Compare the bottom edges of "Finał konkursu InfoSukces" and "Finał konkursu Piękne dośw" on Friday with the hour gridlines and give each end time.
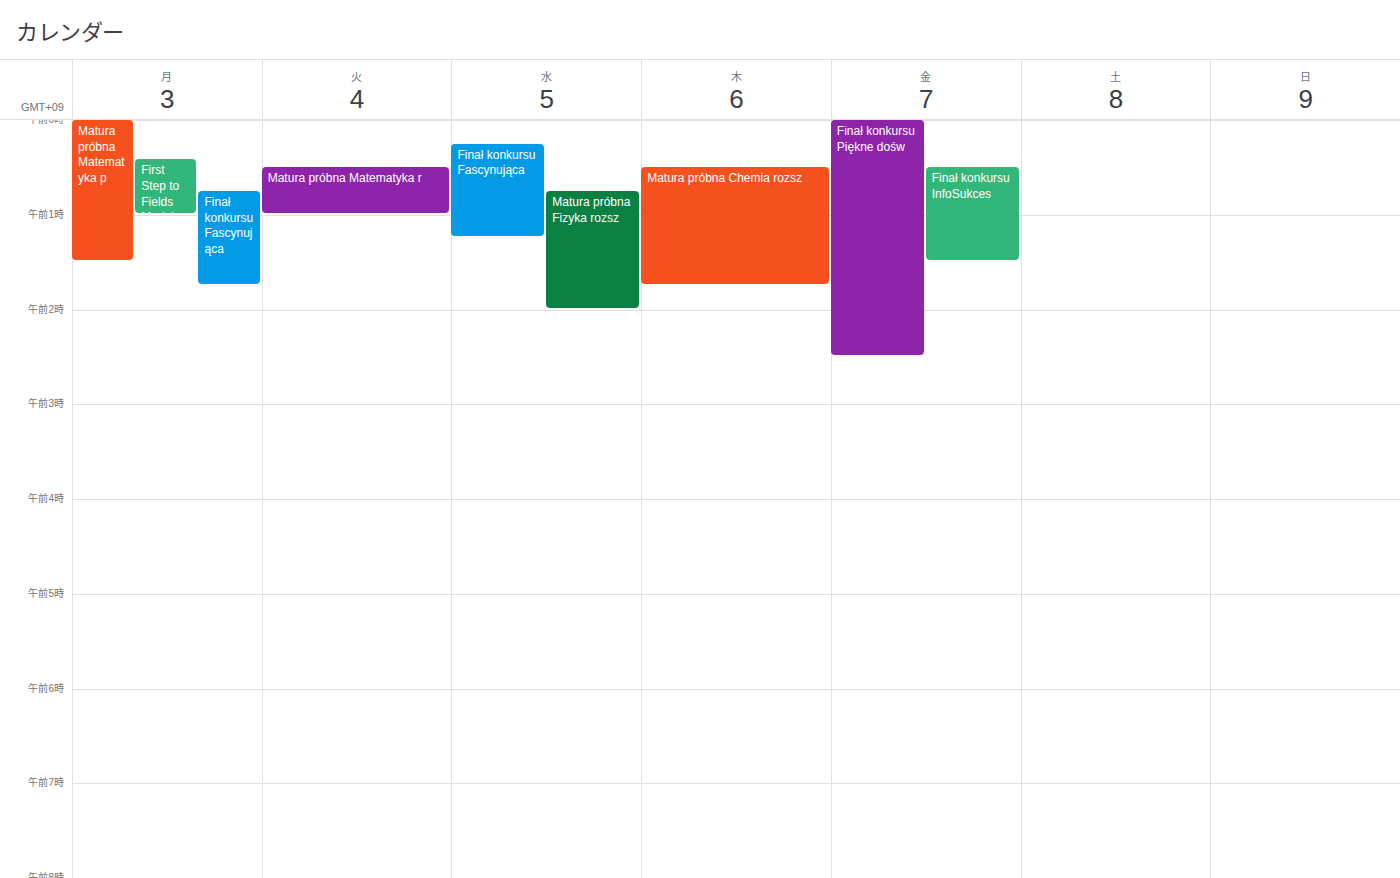
"Finał konkursu InfoSukces": 1:30 AM, halfway between the 1 AM and 2 AM lines. "Finał konkursu Piękne dośw": 2:30 AM, halfway between the 2 AM and 3 AM lines.